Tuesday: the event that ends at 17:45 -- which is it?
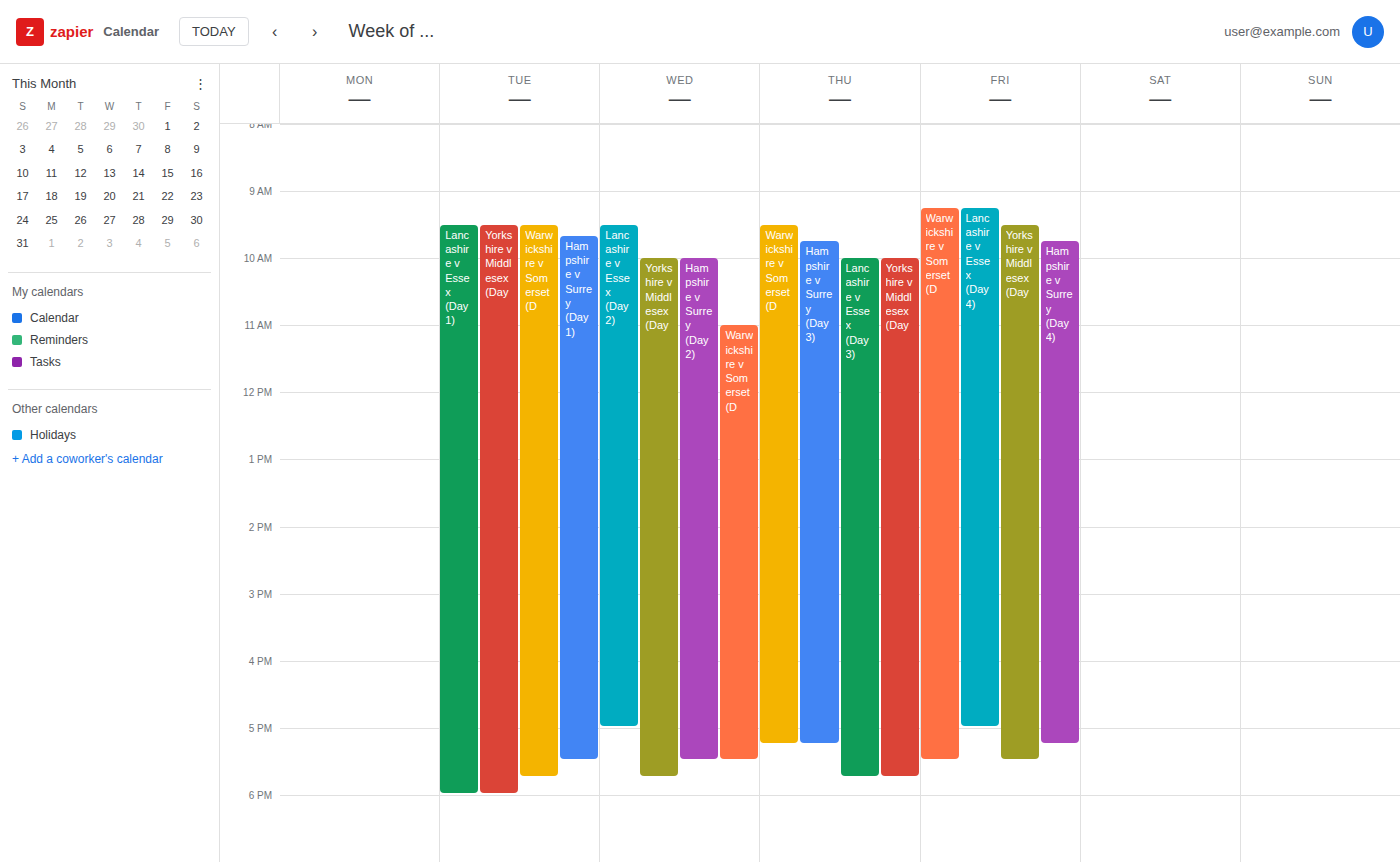
"Warwickshire v Somerset (D"